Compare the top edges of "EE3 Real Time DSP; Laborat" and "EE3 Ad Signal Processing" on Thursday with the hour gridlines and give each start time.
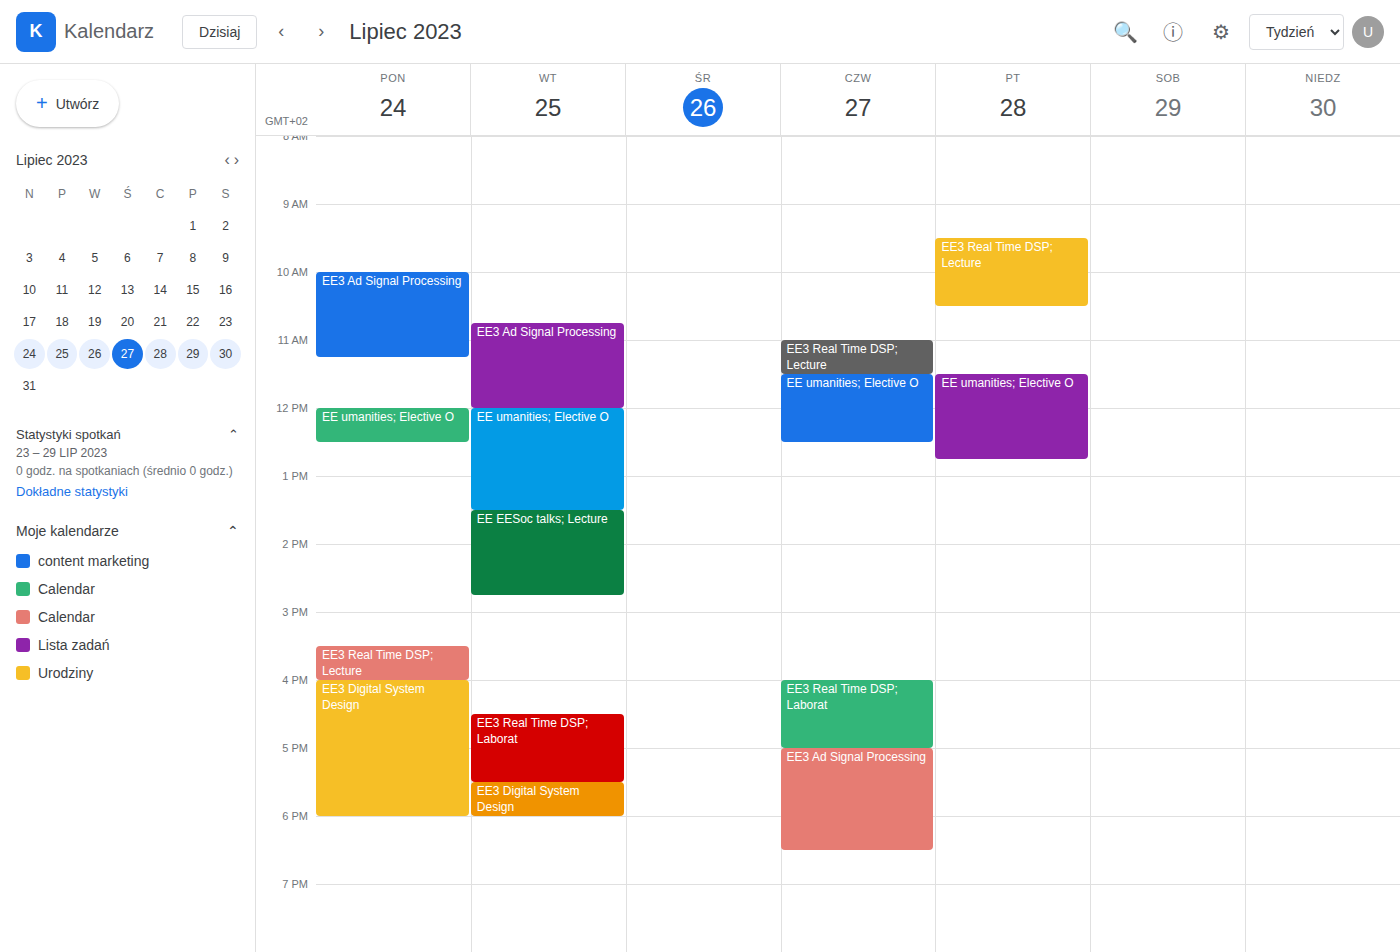
"EE3 Real Time DSP; Laborat": 4:00 PM, exactly on the 4 PM line. "EE3 Ad Signal Processing": 5:00 PM, exactly on the 5 PM line.